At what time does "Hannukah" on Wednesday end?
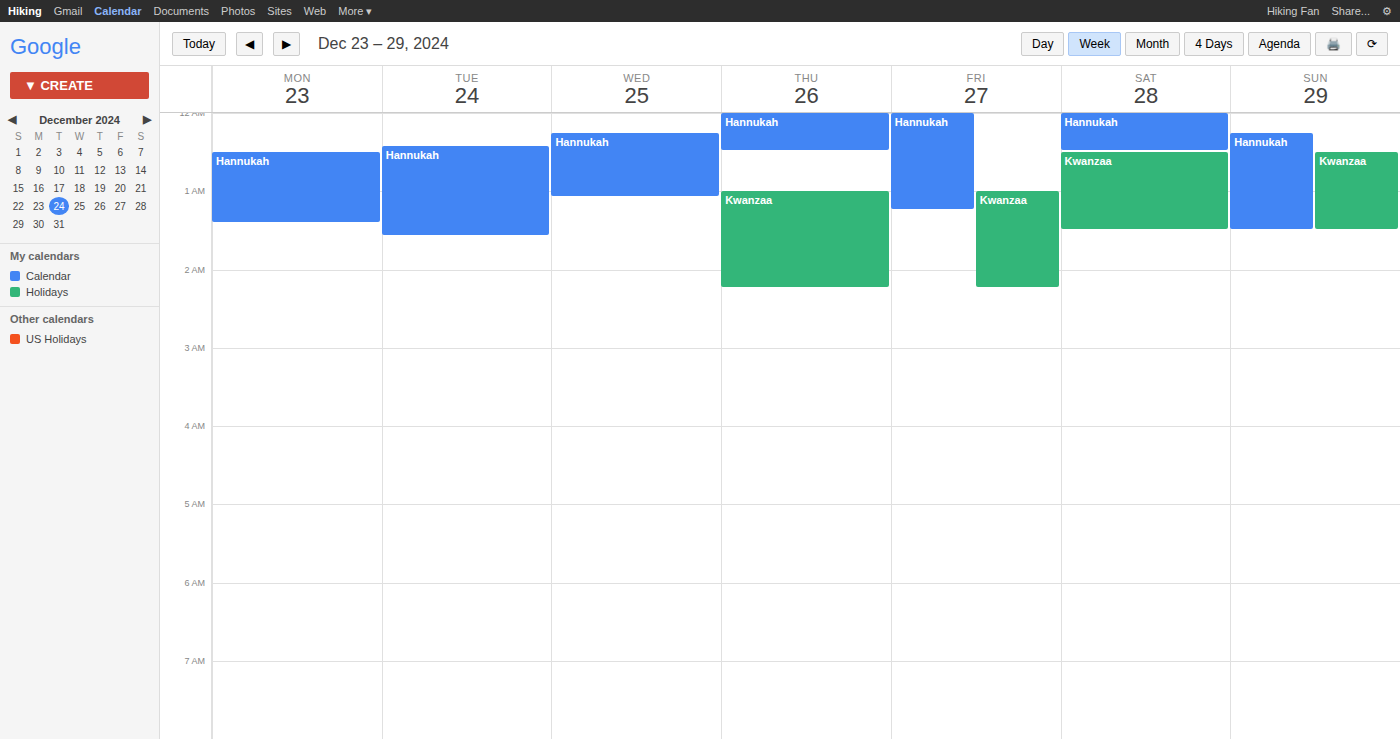
01:05